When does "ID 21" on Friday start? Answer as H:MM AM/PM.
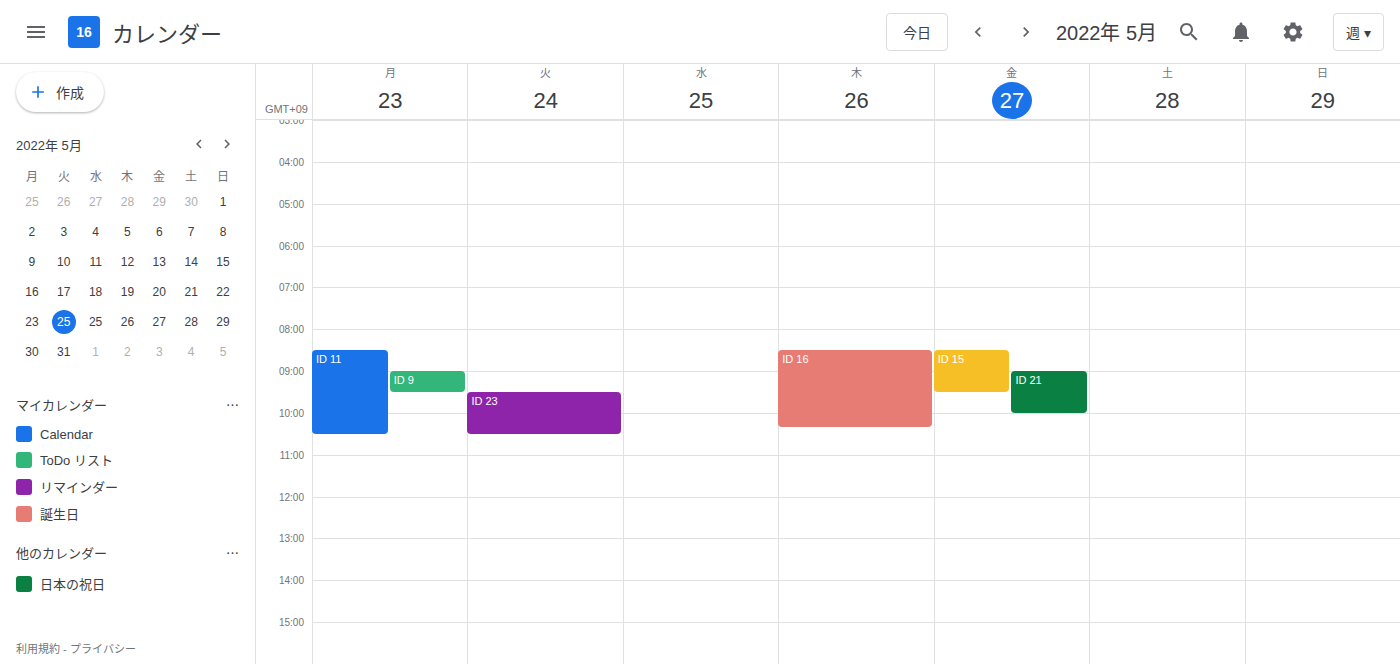
9:00 AM